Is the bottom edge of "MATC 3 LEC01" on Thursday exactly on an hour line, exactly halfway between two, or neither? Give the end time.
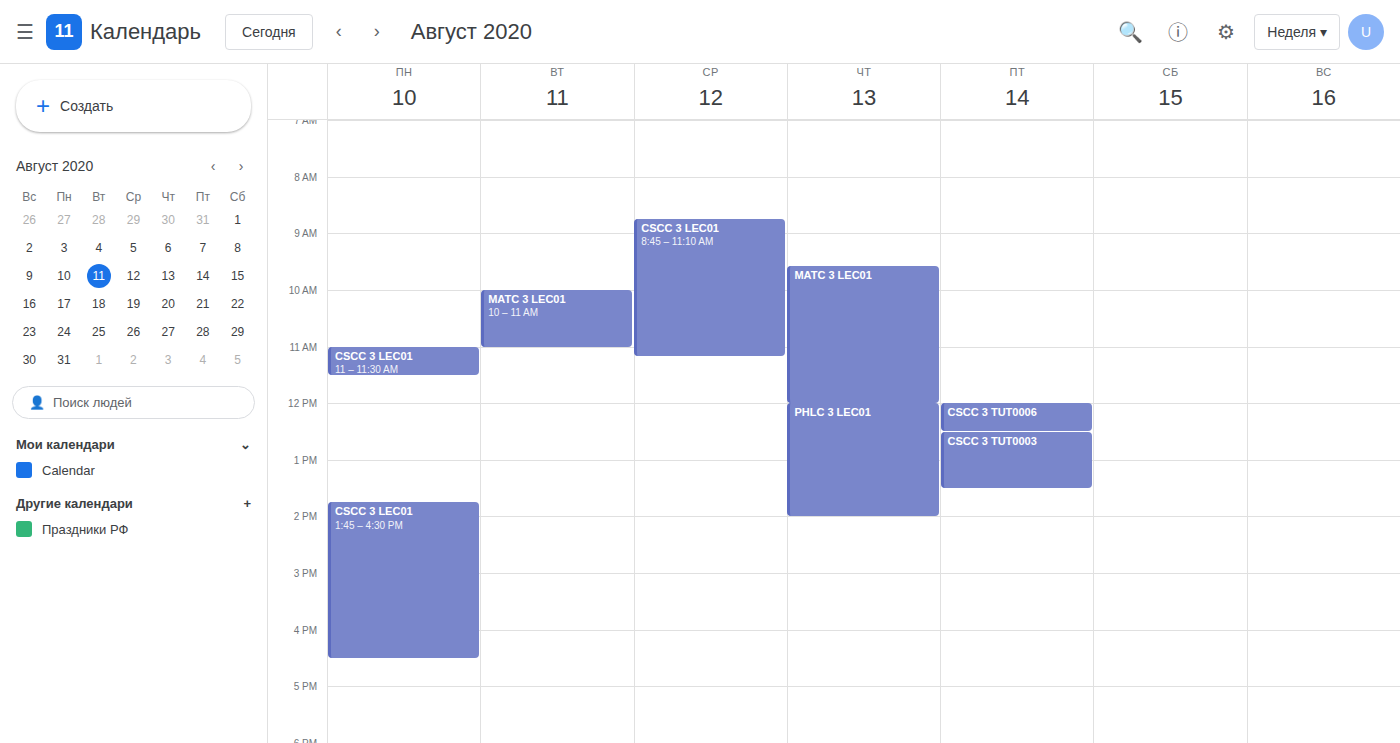
12:00 PM -- exactly on the 12 PM line.